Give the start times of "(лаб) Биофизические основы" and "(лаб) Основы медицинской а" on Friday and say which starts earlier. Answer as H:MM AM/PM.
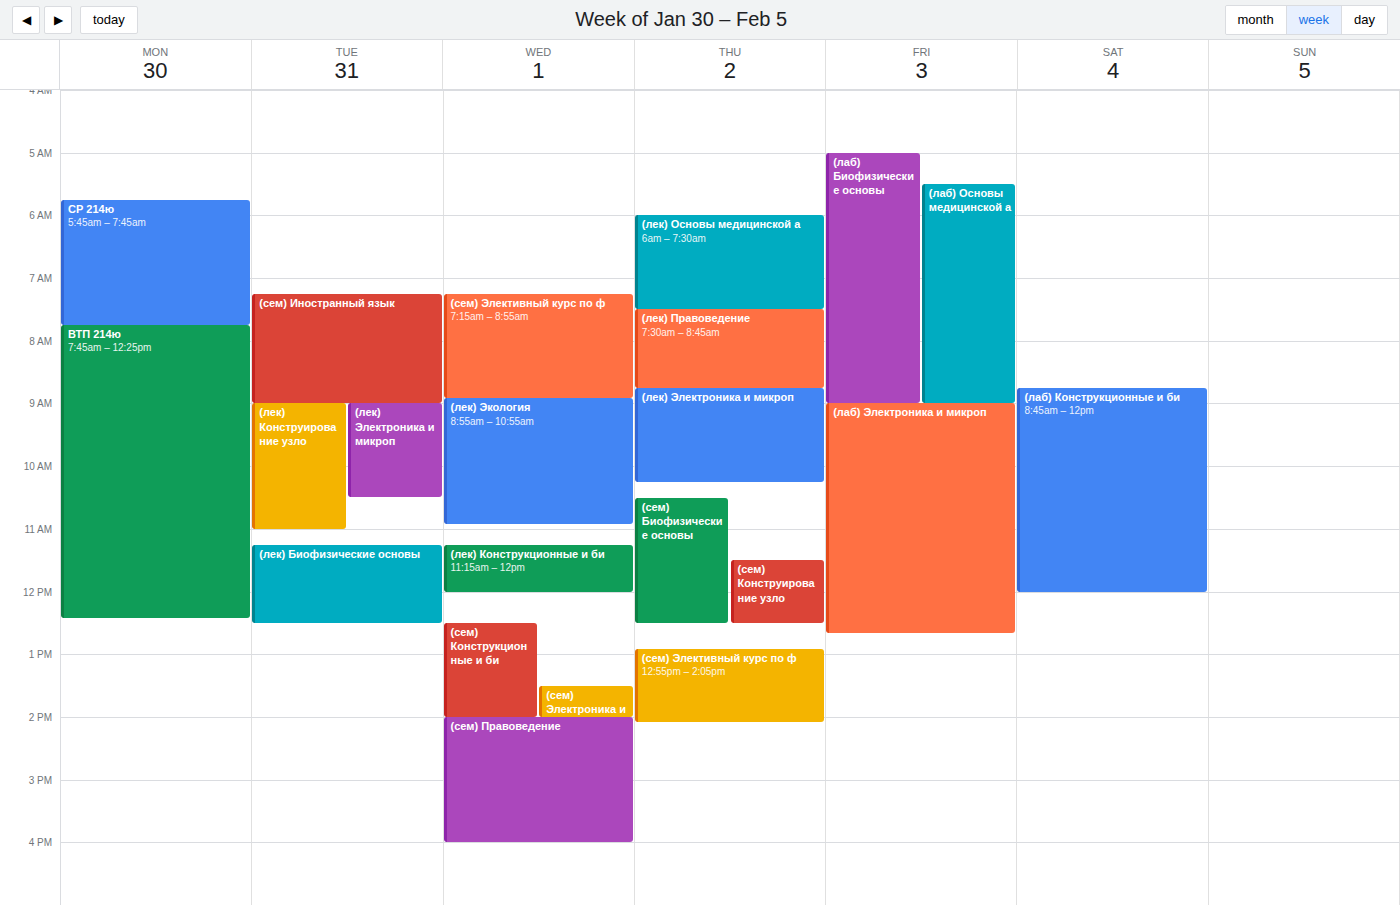
"(лаб) Биофизические основы" 5:00 AM; "(лаб) Основы медицинской а" 5:30 AM.